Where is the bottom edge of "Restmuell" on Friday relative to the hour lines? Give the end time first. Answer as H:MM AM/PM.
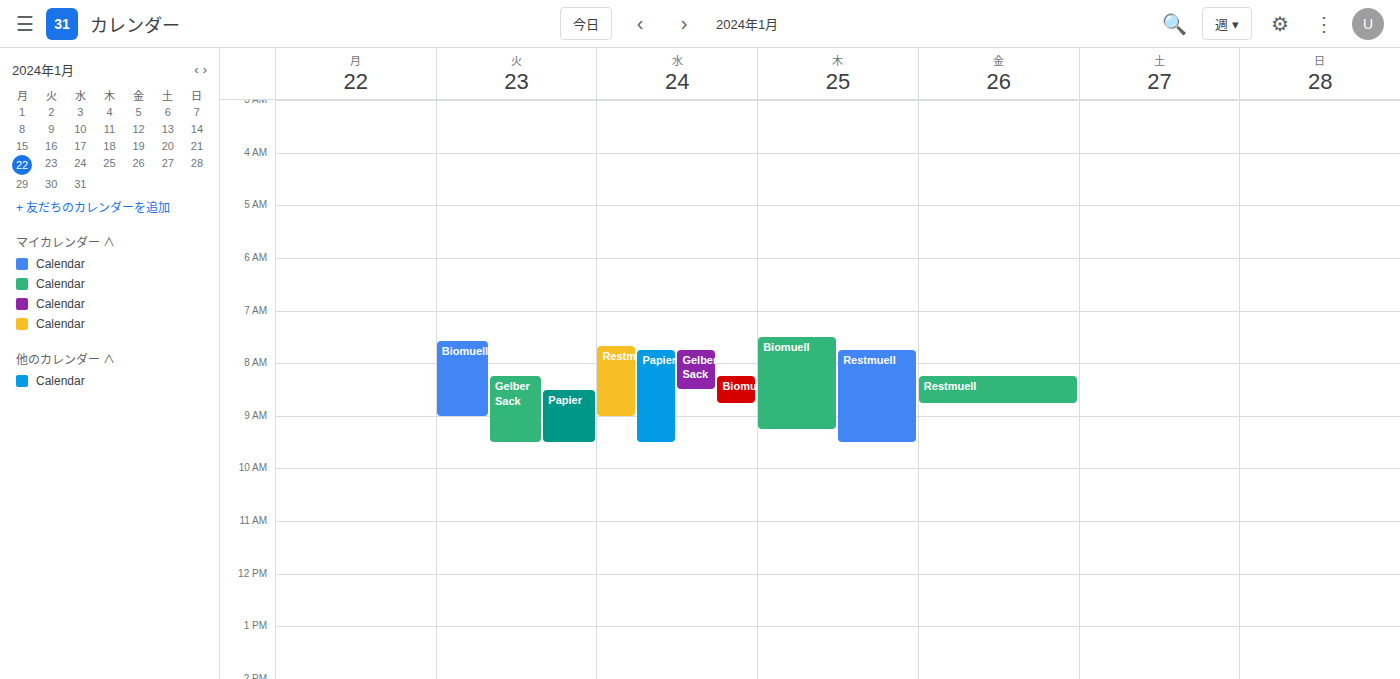
8:45 AM -- neither: three quarters of the way from the 8 AM line to the 9 AM line.